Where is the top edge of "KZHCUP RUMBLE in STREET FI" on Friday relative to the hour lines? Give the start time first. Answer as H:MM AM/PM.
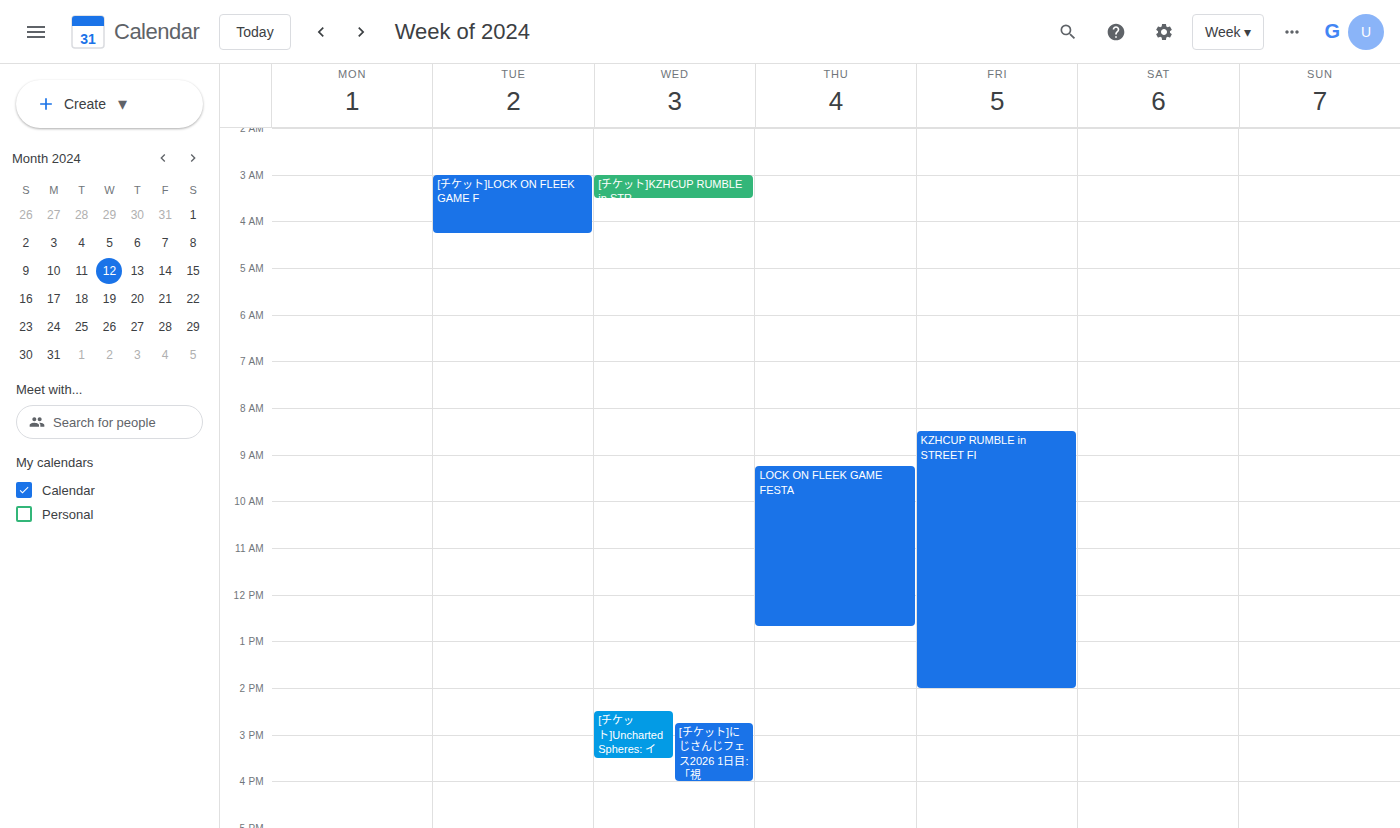
8:30 AM -- halfway between the 8 AM and 9 AM lines.